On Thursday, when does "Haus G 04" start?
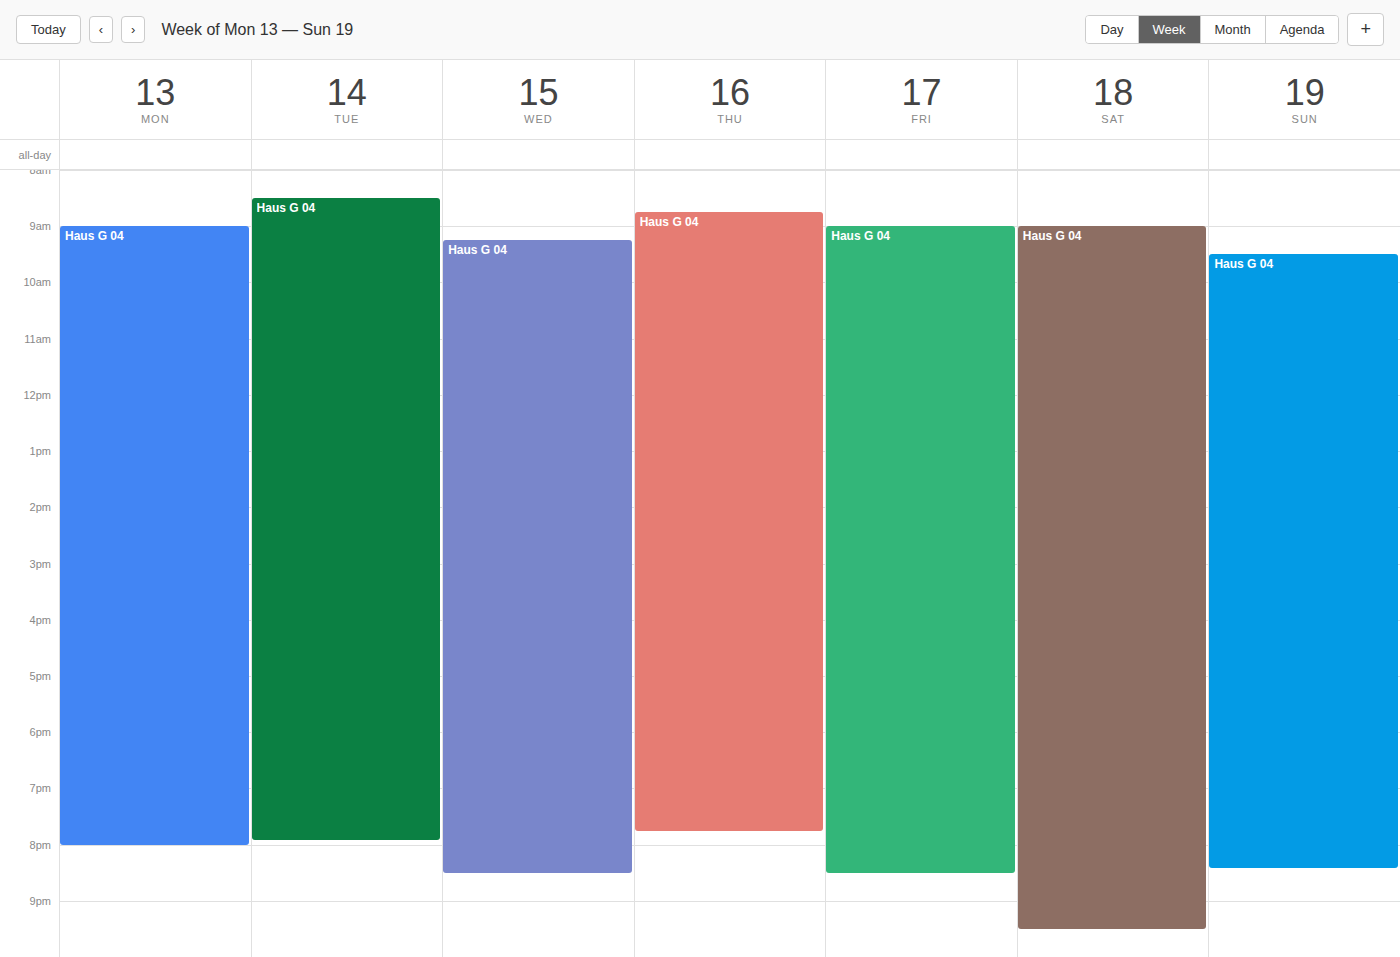
8:45 AM